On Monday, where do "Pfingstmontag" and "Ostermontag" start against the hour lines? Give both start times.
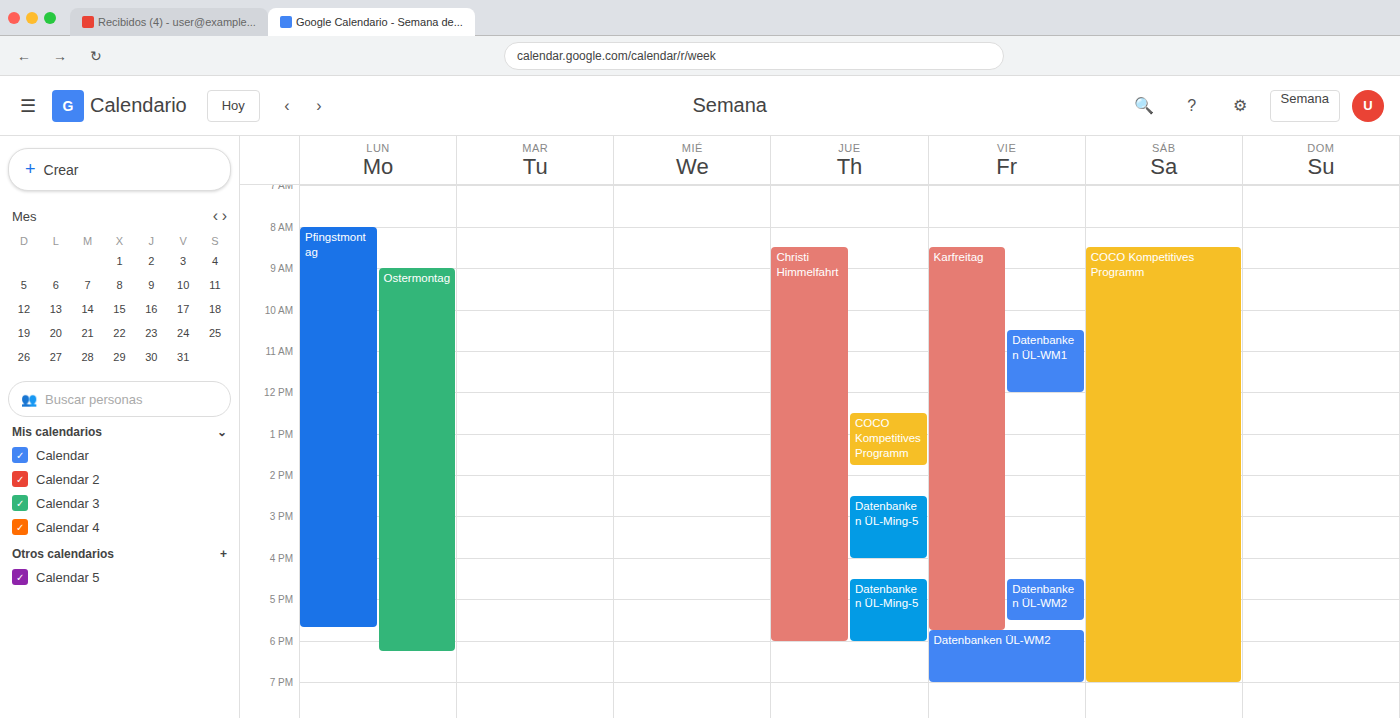
"Pfingstmontag": 08:00, exactly on the 08:00 line. "Ostermontag": 09:00, exactly on the 09:00 line.